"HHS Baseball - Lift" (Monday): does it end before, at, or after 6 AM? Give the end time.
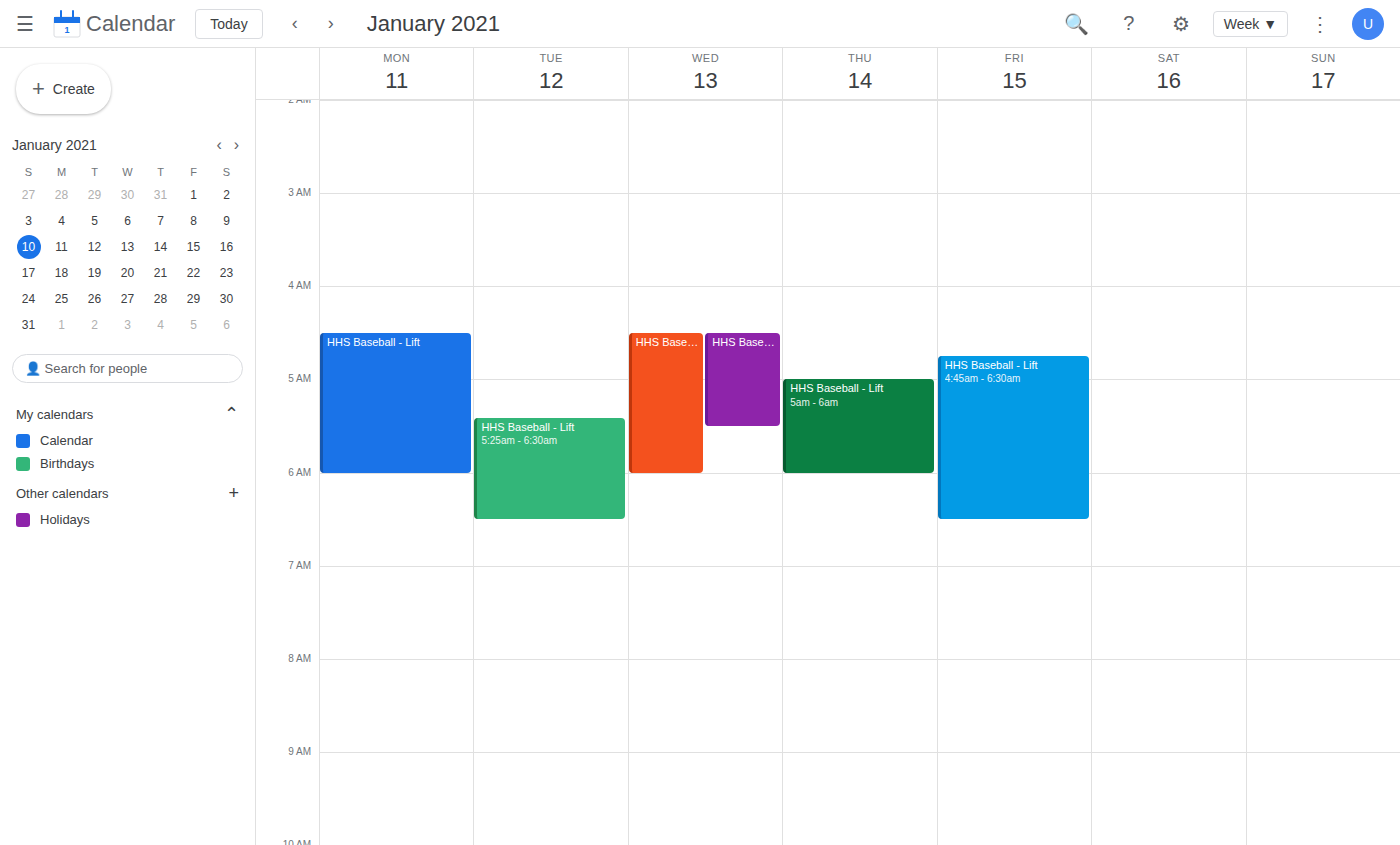
6:00 AM -- exactly at 6 AM, on the 6 AM line.